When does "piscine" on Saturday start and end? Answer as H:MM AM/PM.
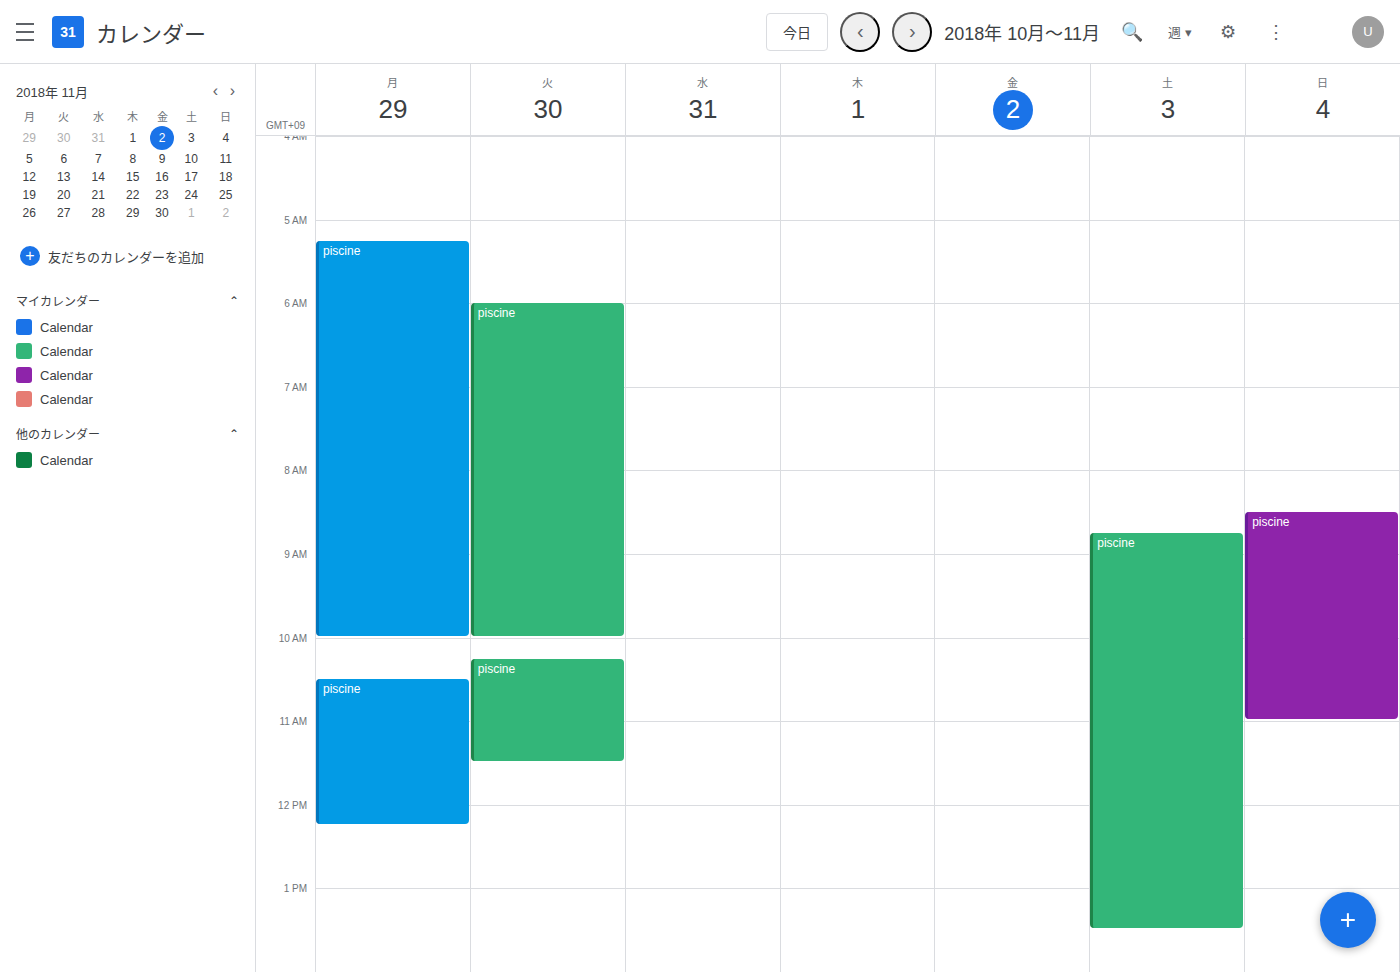
8:45 AM to 1:30 PM